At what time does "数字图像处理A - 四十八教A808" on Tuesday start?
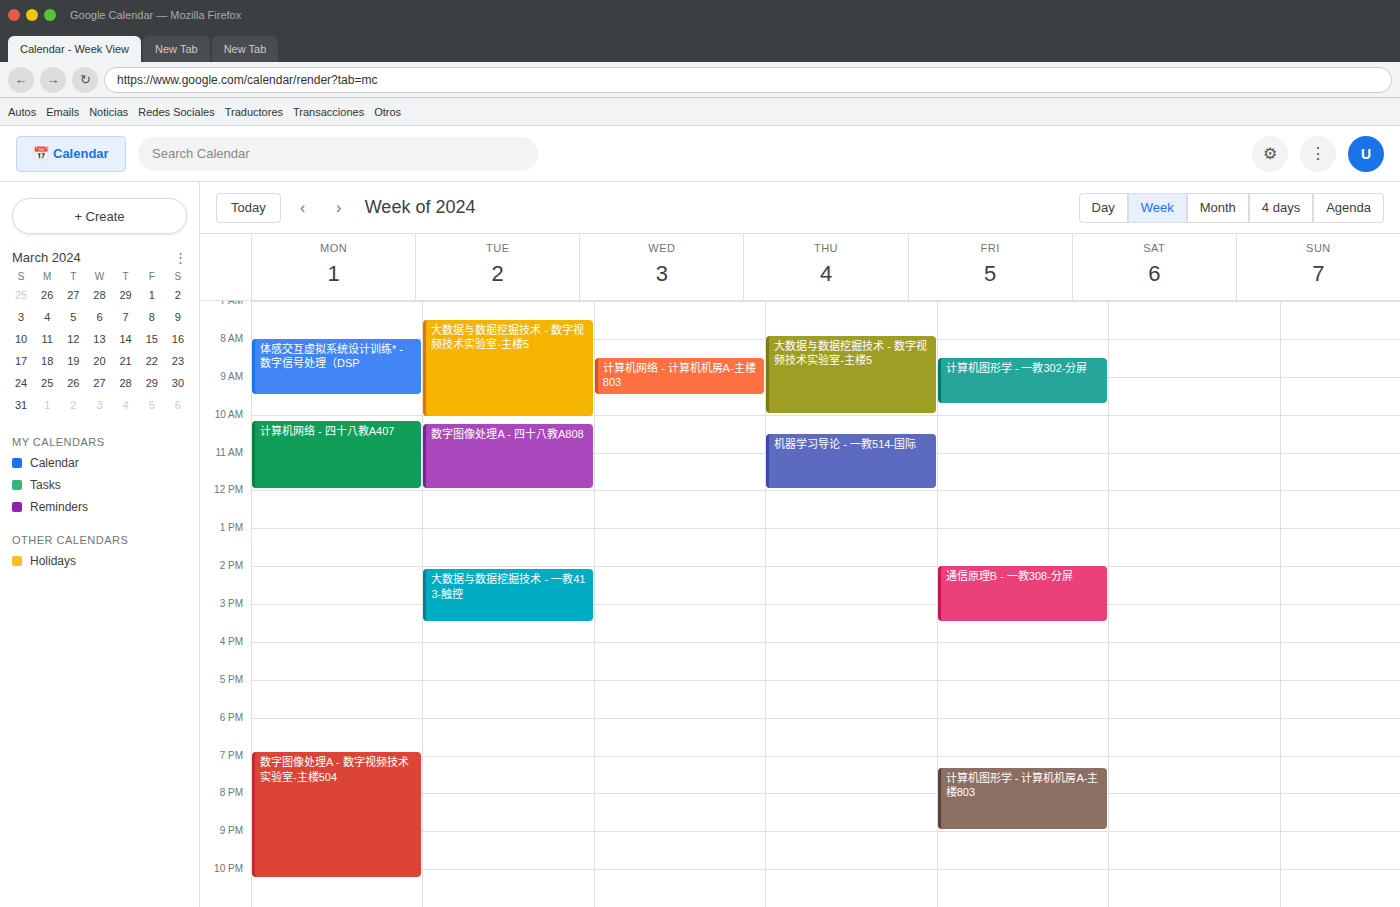
10:15 AM